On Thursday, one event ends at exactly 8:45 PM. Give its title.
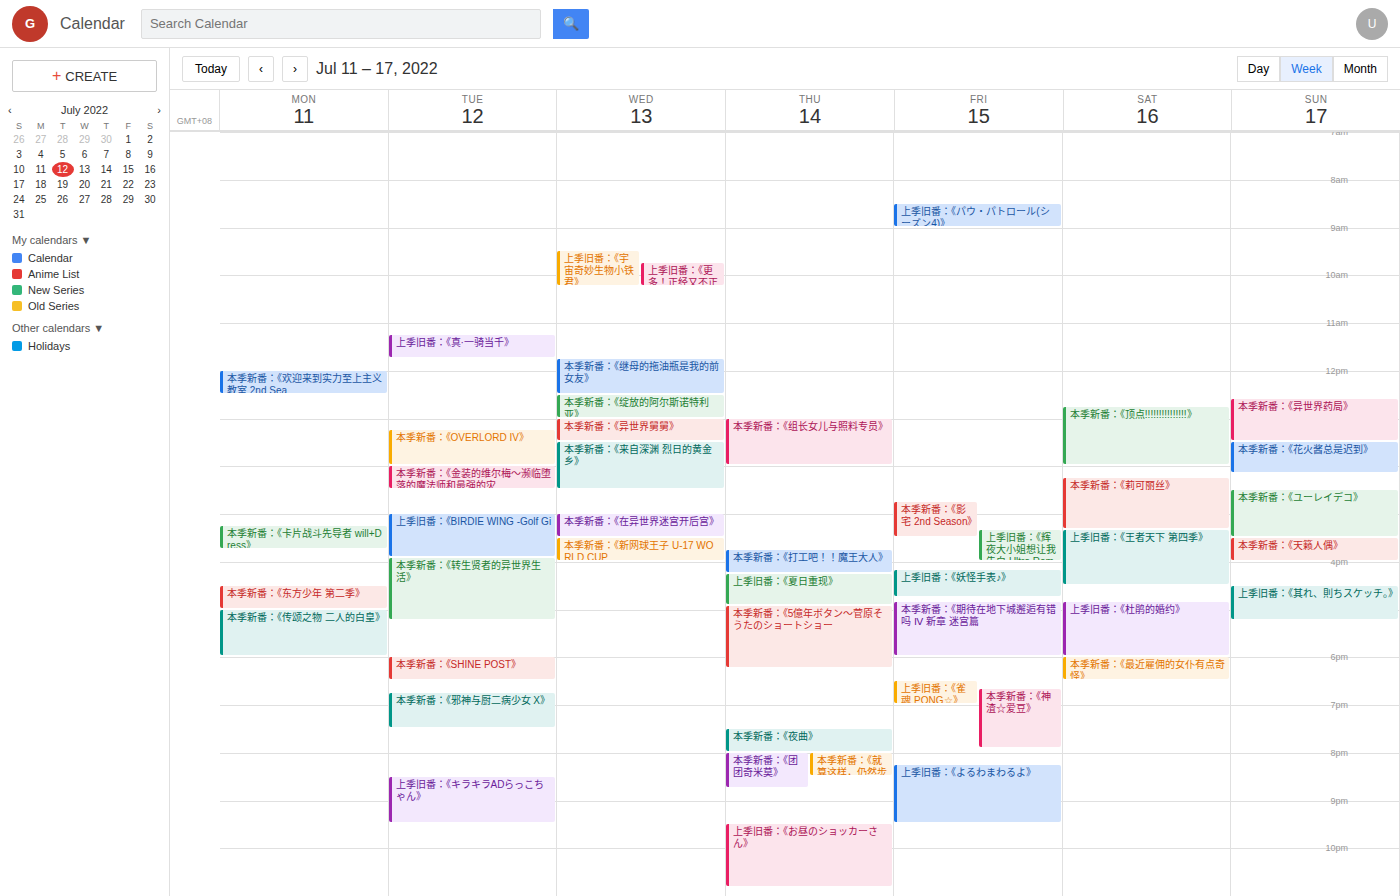
"本季新番：《团团奇米莫》"